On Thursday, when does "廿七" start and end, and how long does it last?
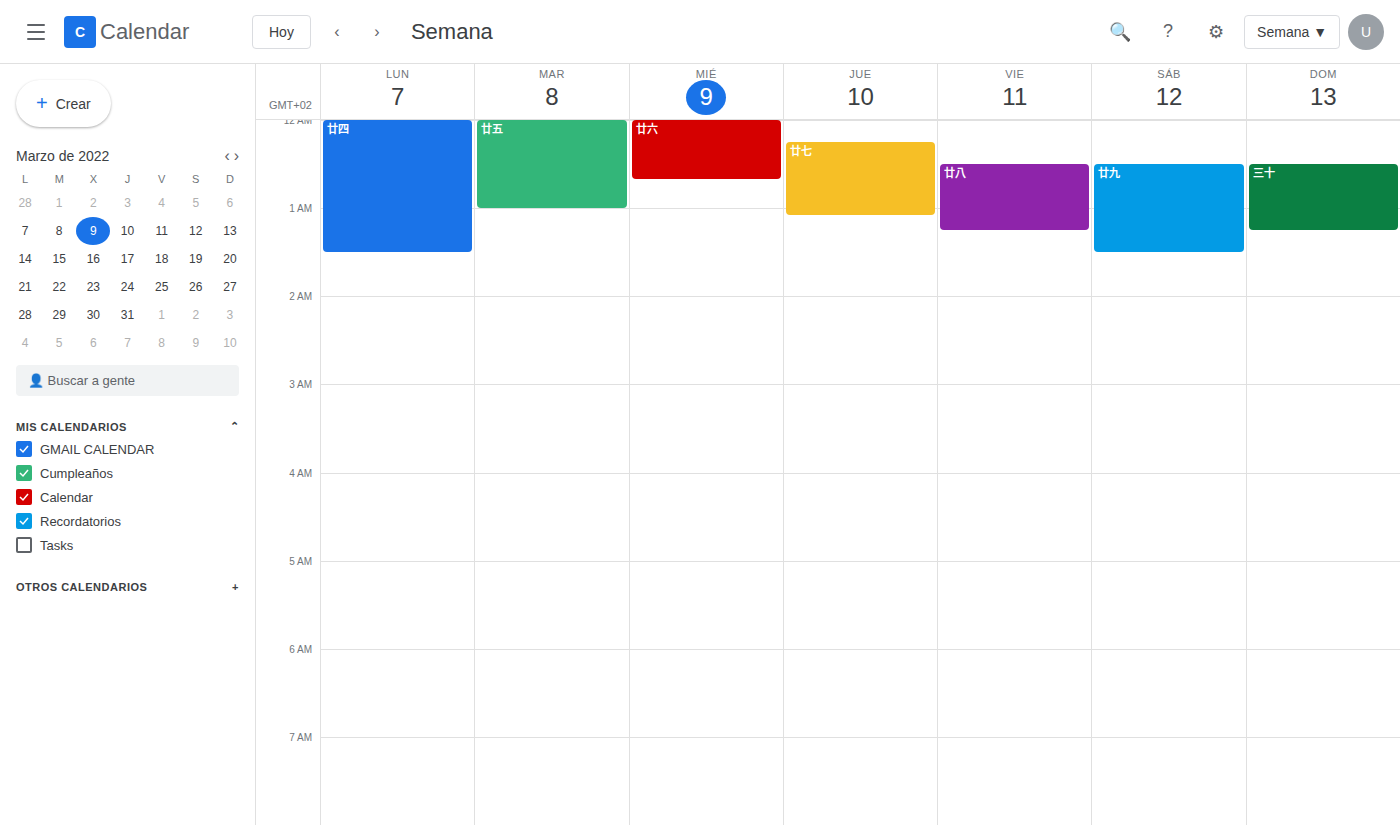
12:15 AM to 1:05 AM, 50 minutes